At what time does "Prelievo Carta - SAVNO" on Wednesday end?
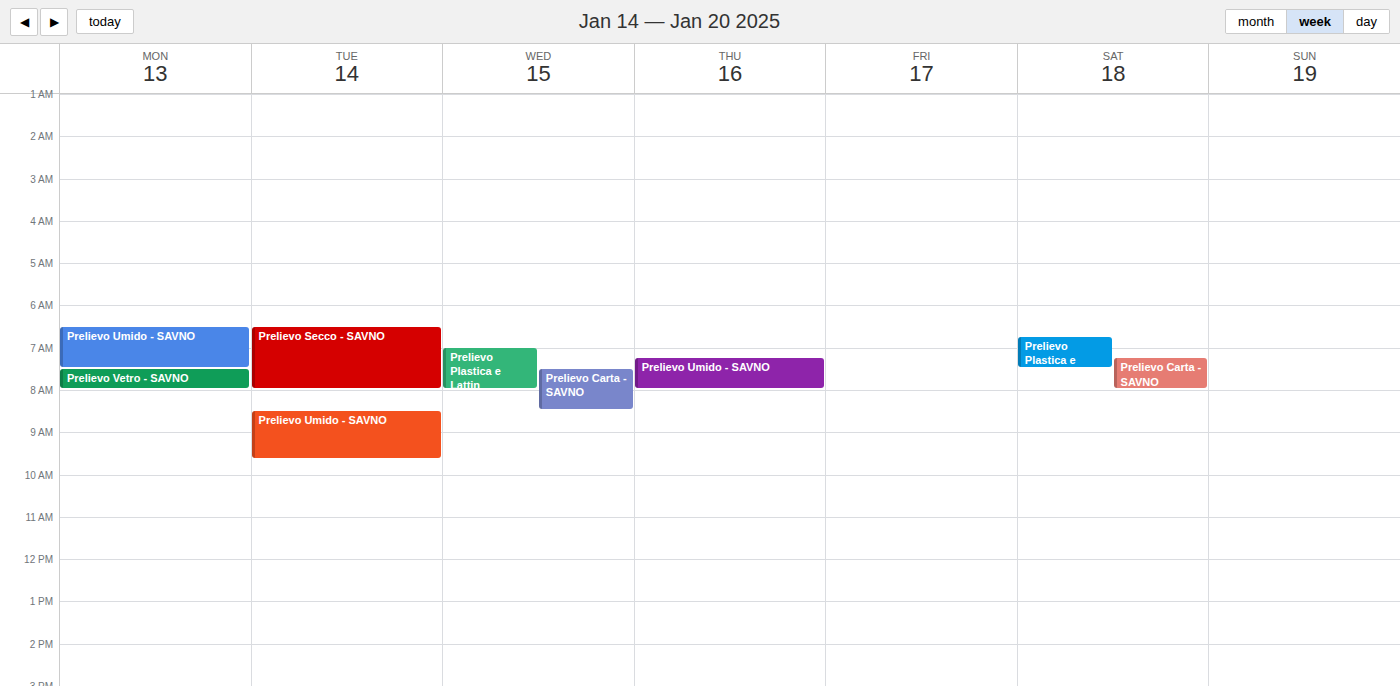
8:30 AM